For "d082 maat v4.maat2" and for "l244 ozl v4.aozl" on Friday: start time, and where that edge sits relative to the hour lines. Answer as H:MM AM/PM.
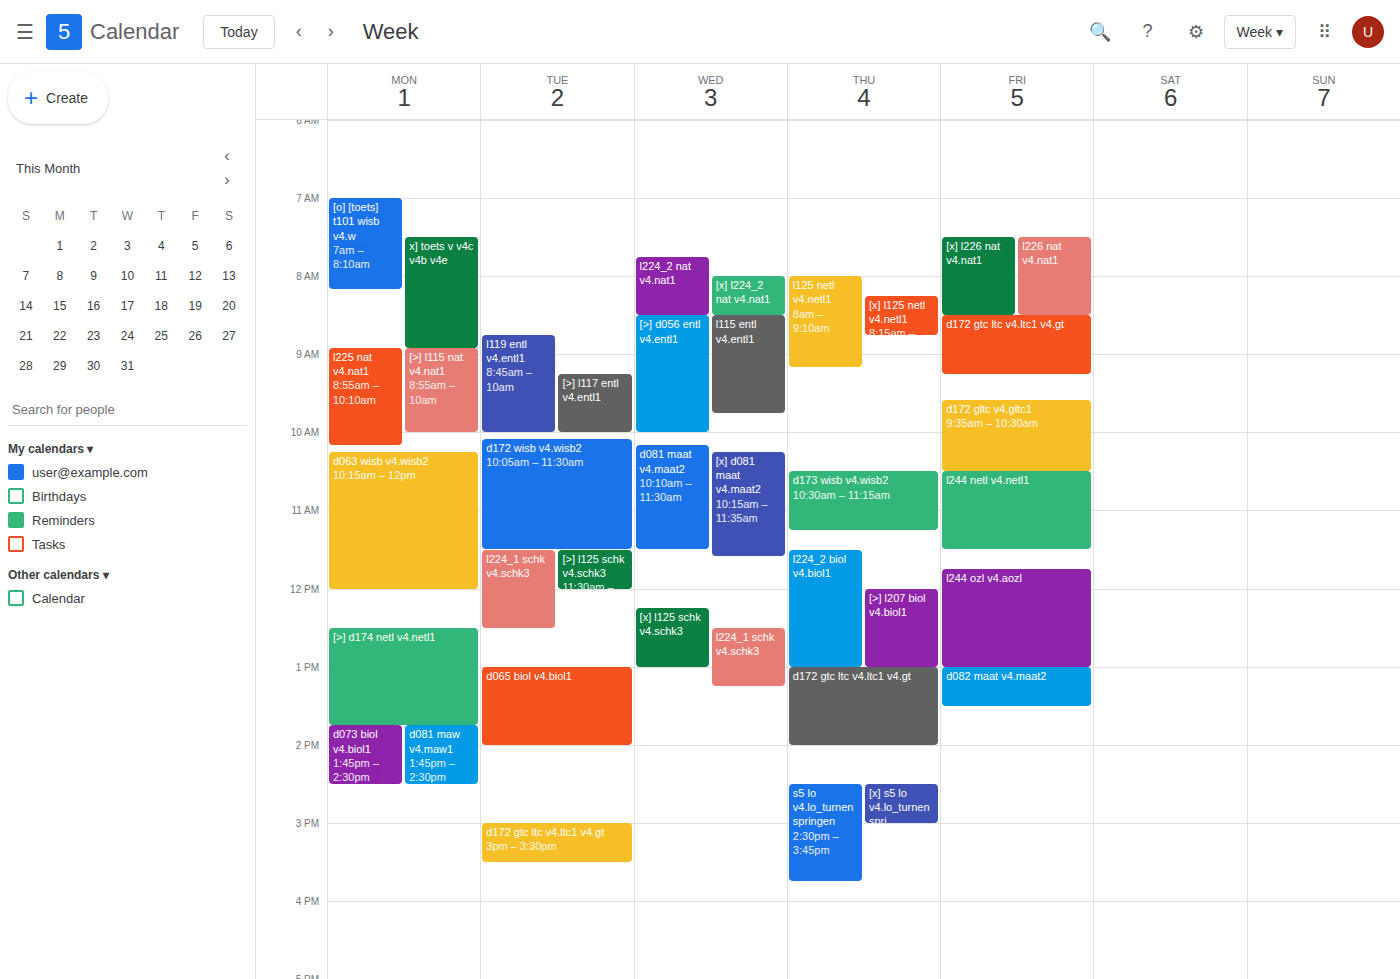
"d082 maat v4.maat2": 1:00 PM, exactly on the 1 PM line. "l244 ozl v4.aozl": 11:45 AM, neither: three quarters of the way from the 11 AM line to the 12 PM line.